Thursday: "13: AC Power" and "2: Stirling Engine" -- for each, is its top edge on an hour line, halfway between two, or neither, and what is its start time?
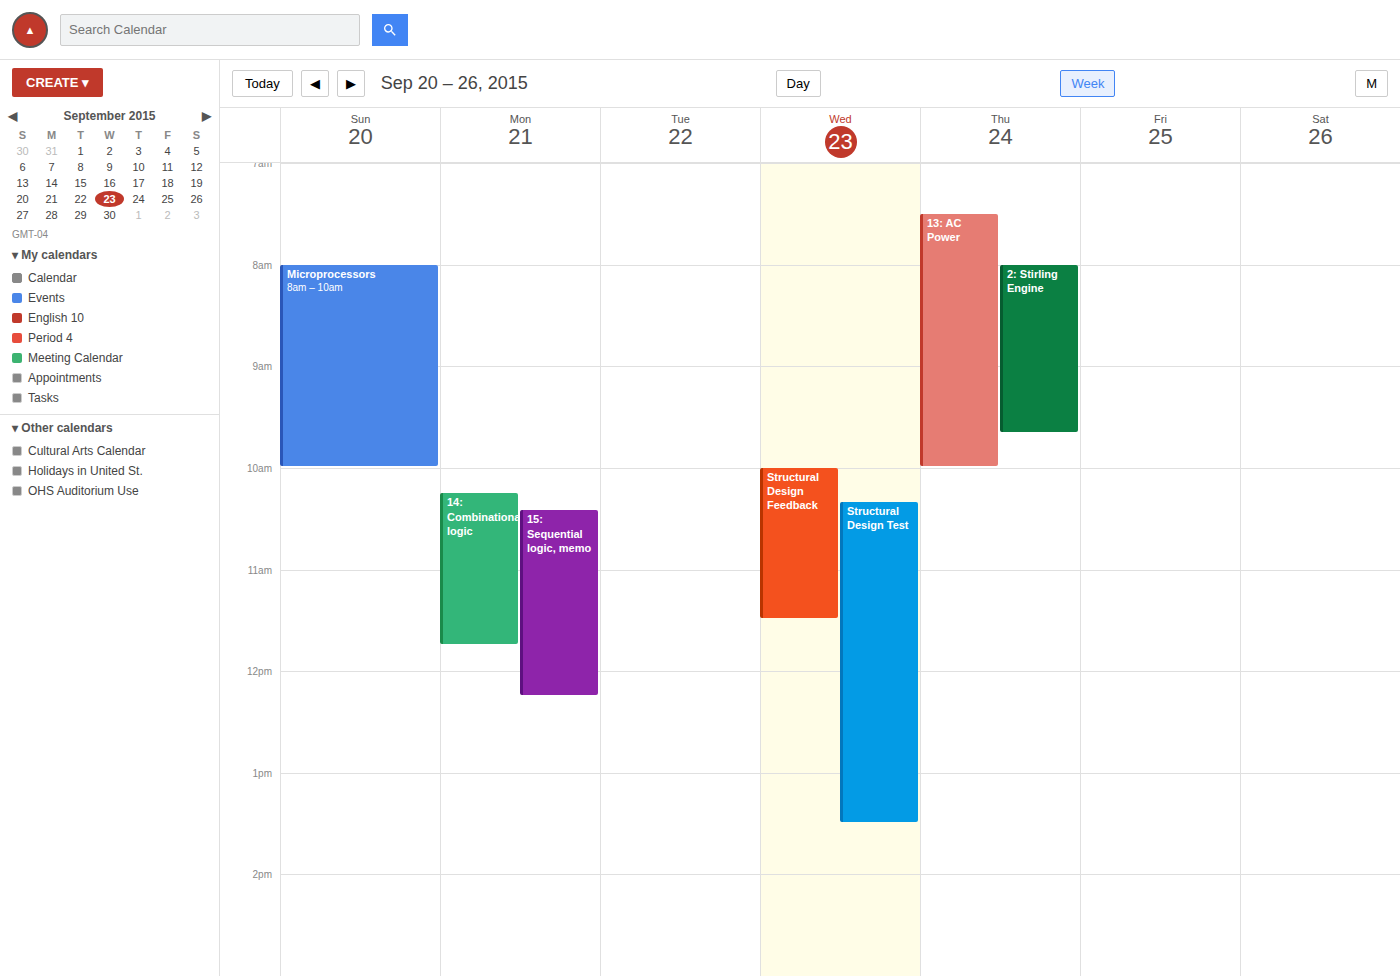
"13: AC Power": 7:30 AM, halfway between the 7 AM and 8 AM lines. "2: Stirling Engine": 8:00 AM, exactly on the 8 AM line.